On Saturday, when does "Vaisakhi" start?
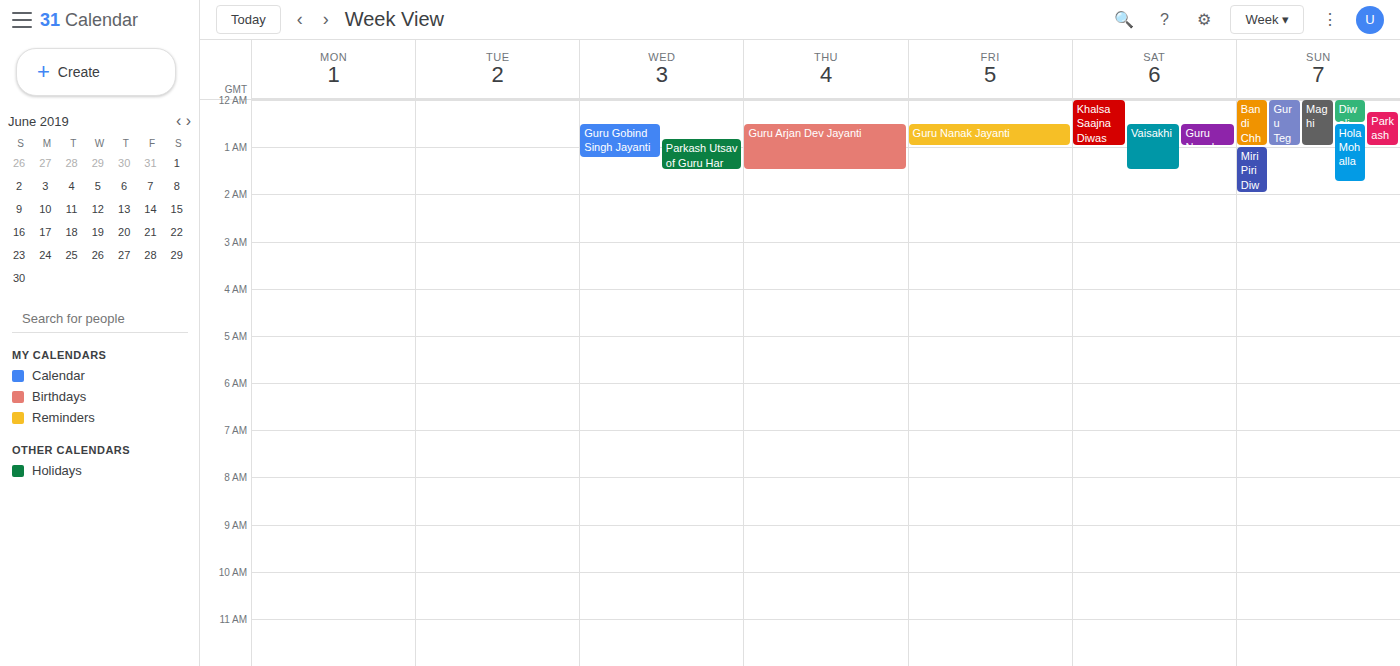
12:30 AM